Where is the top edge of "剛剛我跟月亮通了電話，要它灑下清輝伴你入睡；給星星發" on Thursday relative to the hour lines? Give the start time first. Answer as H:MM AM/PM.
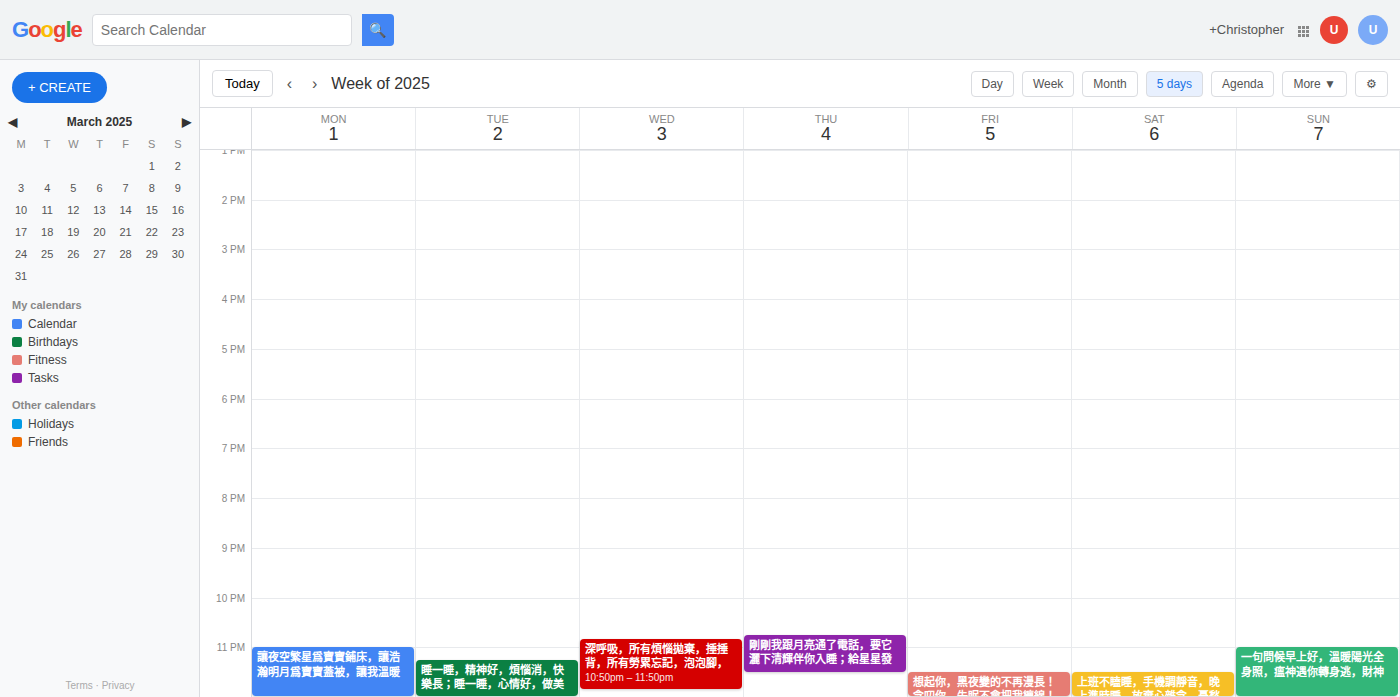
10:45 PM -- neither: three quarters of the way from the 10 PM line to the 11 PM line.